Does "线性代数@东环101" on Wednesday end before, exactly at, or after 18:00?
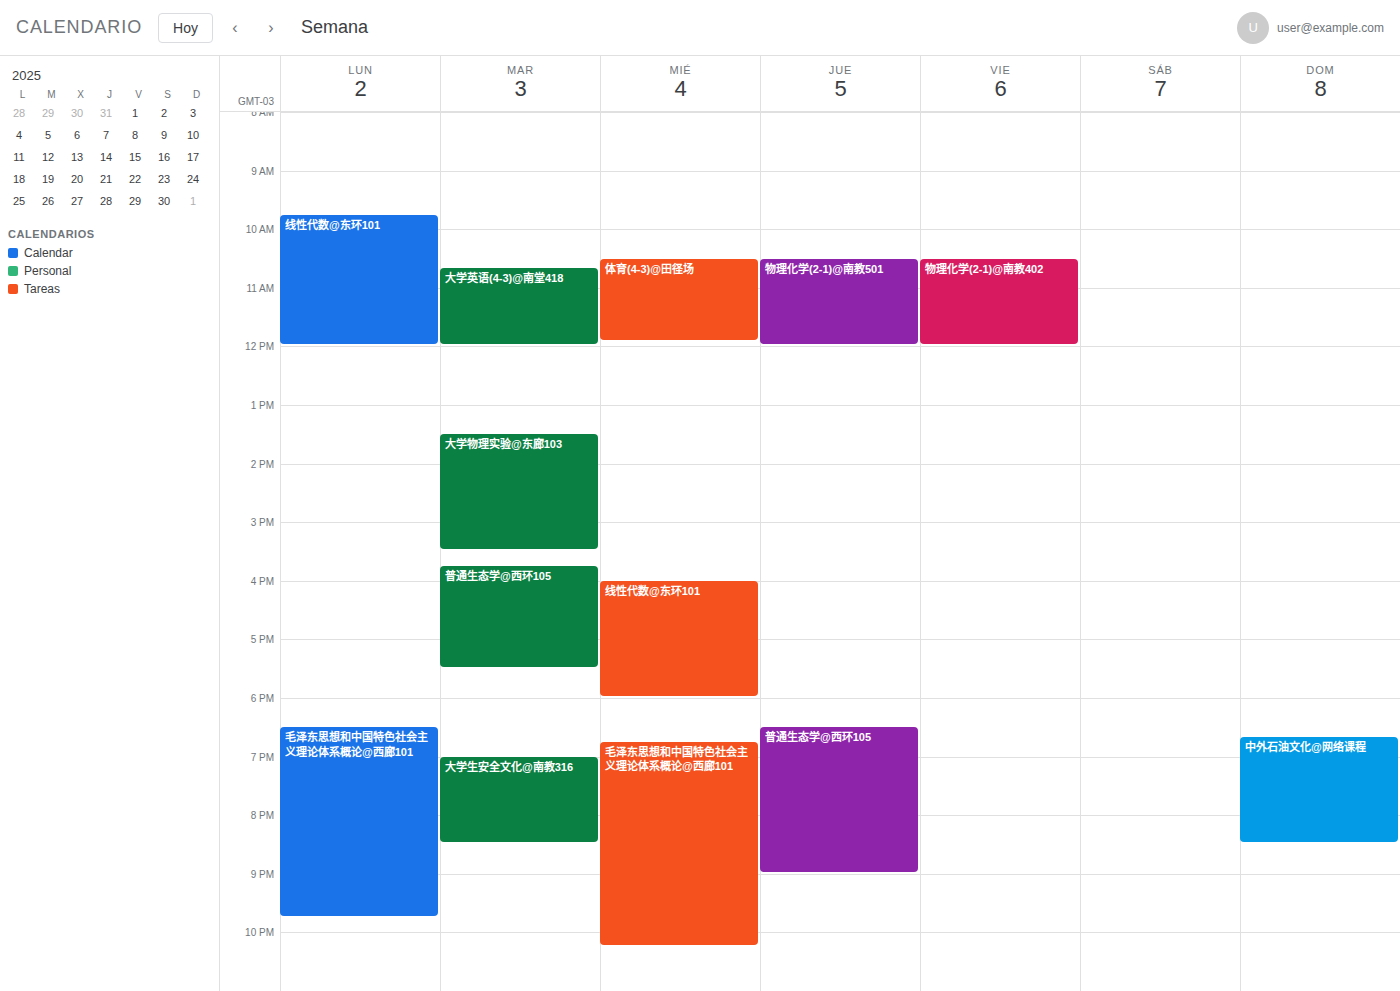
18:00 -- exactly at 18:00, on the 18:00 line.